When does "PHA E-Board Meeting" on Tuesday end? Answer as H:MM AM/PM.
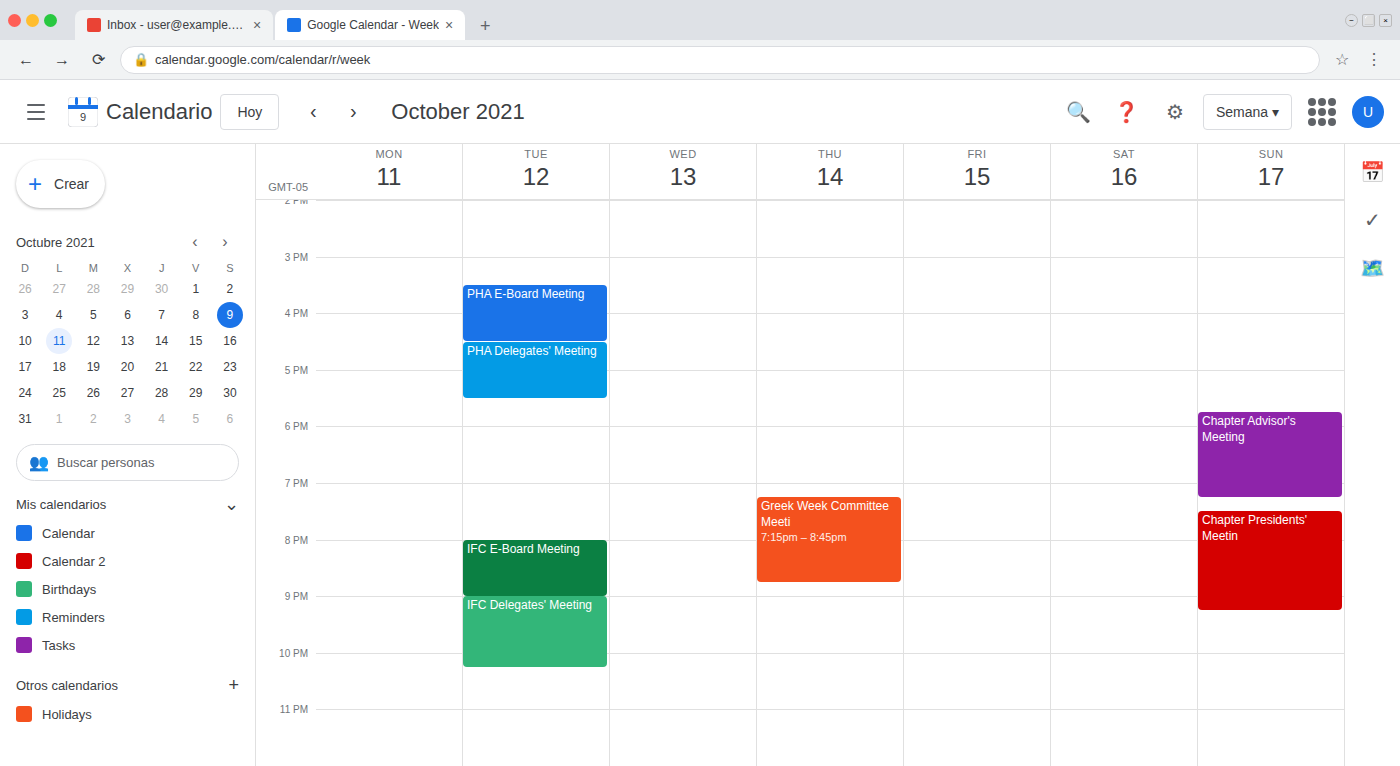
4:30 PM